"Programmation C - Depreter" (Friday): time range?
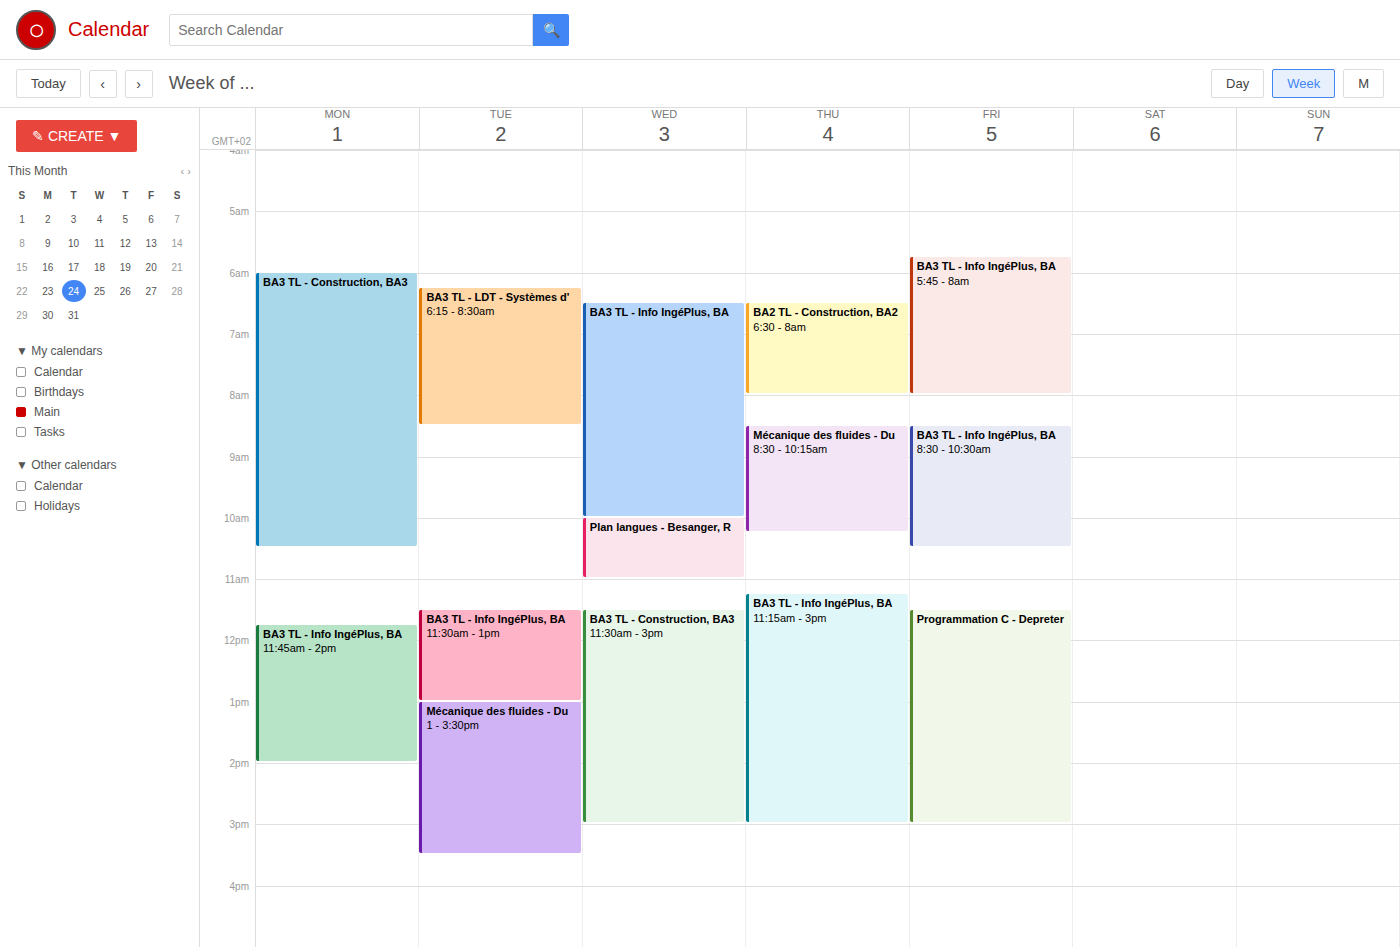
11:30 AM to 3:00 PM